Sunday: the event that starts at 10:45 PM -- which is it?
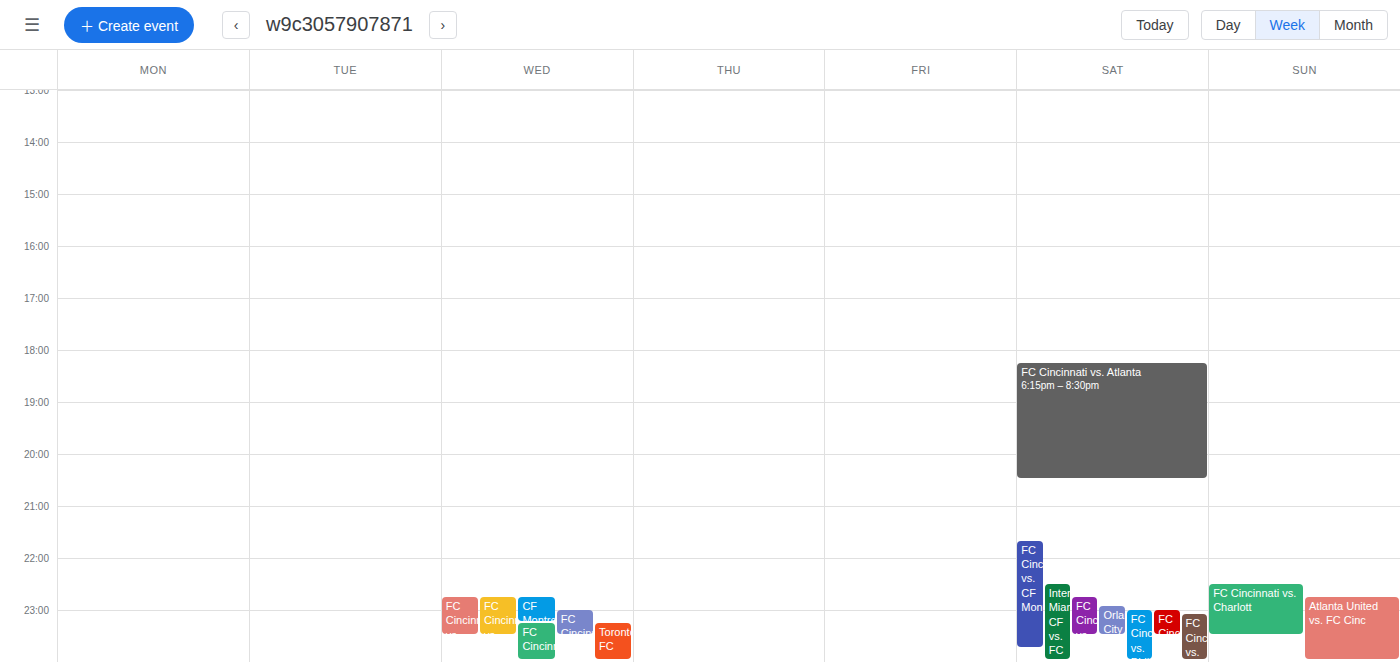
"Atlanta United vs. FC Cinc"